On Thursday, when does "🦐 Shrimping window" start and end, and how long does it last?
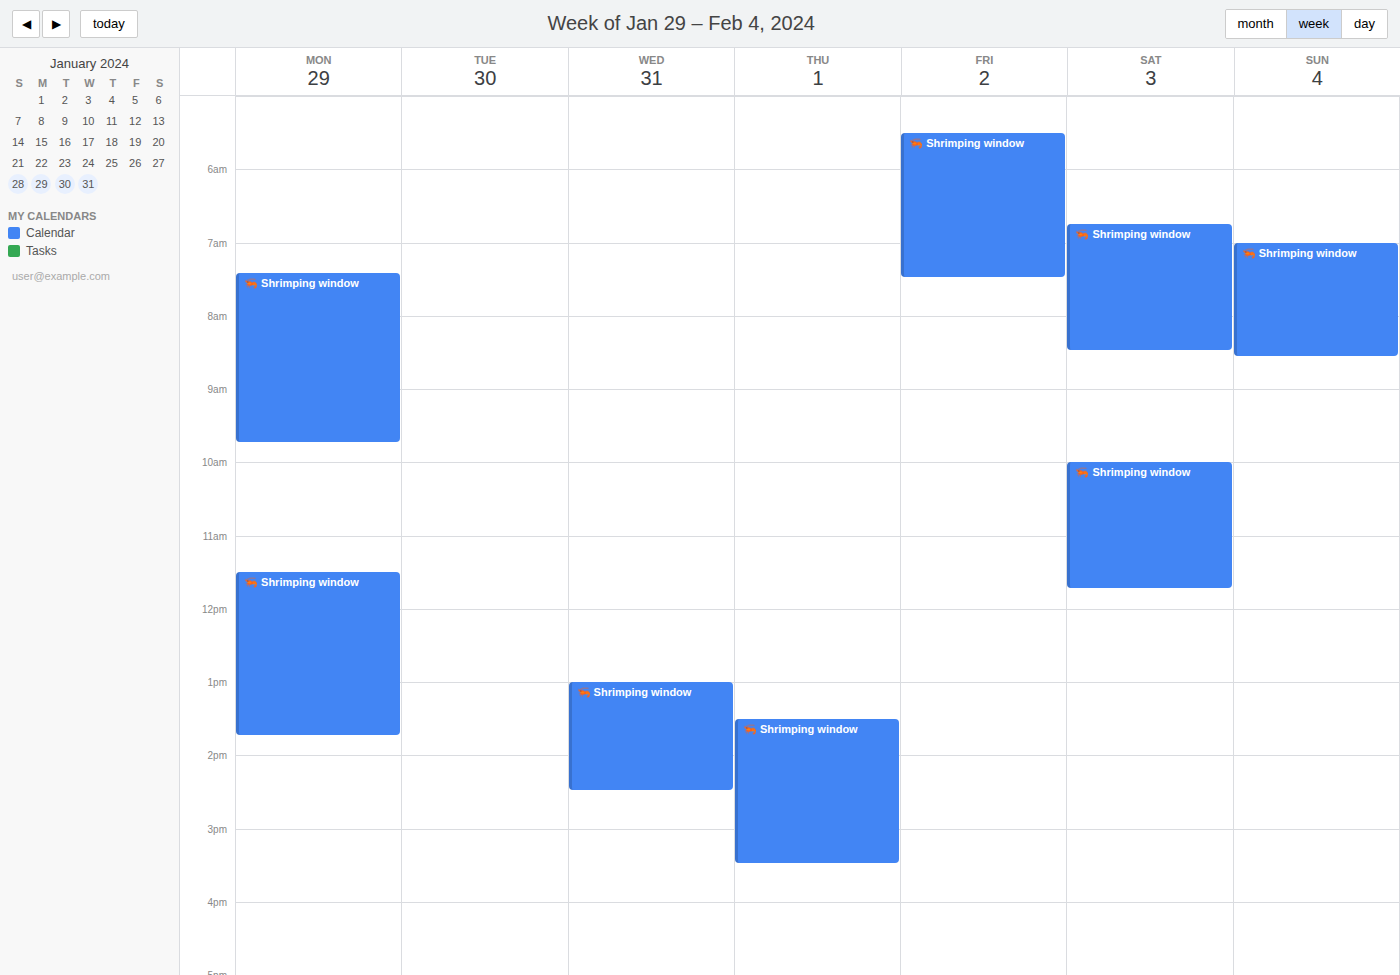
1:30 PM to 3:30 PM, 2 hours